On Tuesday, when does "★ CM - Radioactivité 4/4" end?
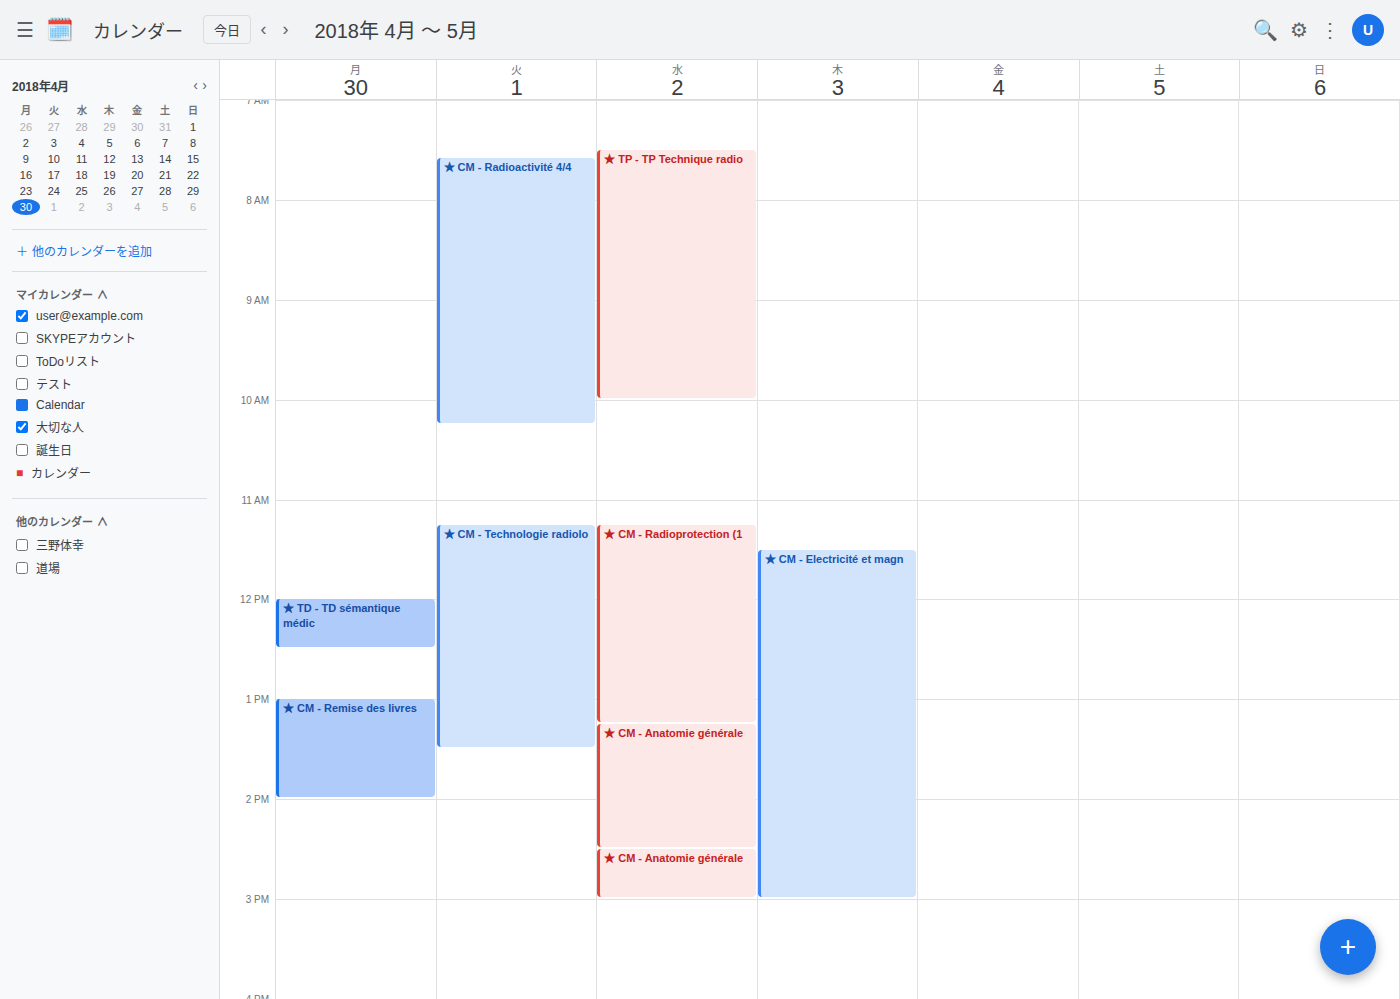
10:15 AM